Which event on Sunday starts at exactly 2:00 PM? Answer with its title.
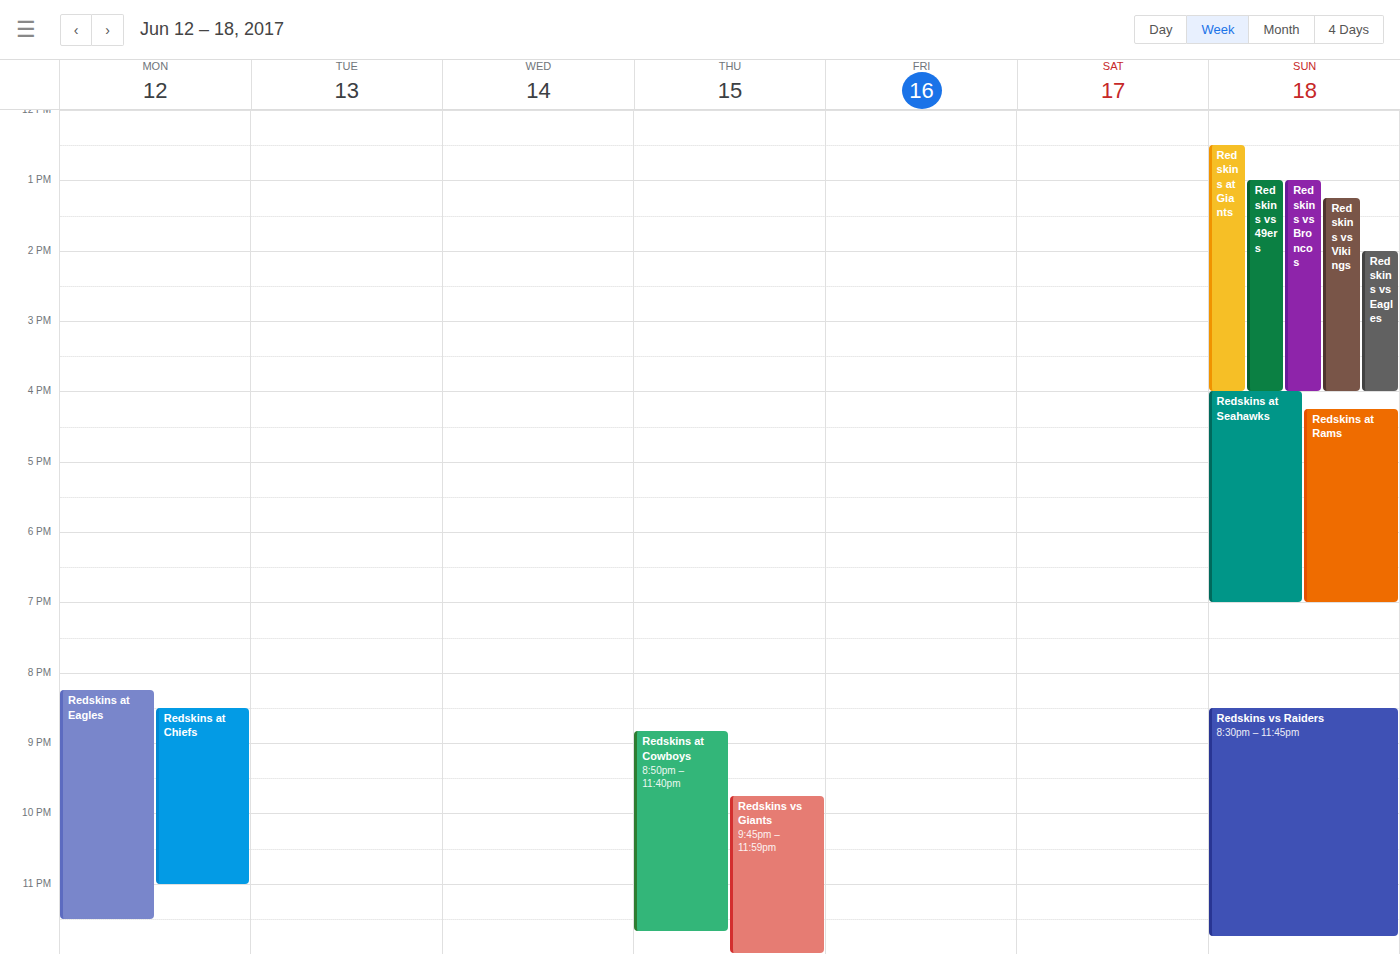
"Redskins vs Eagles"